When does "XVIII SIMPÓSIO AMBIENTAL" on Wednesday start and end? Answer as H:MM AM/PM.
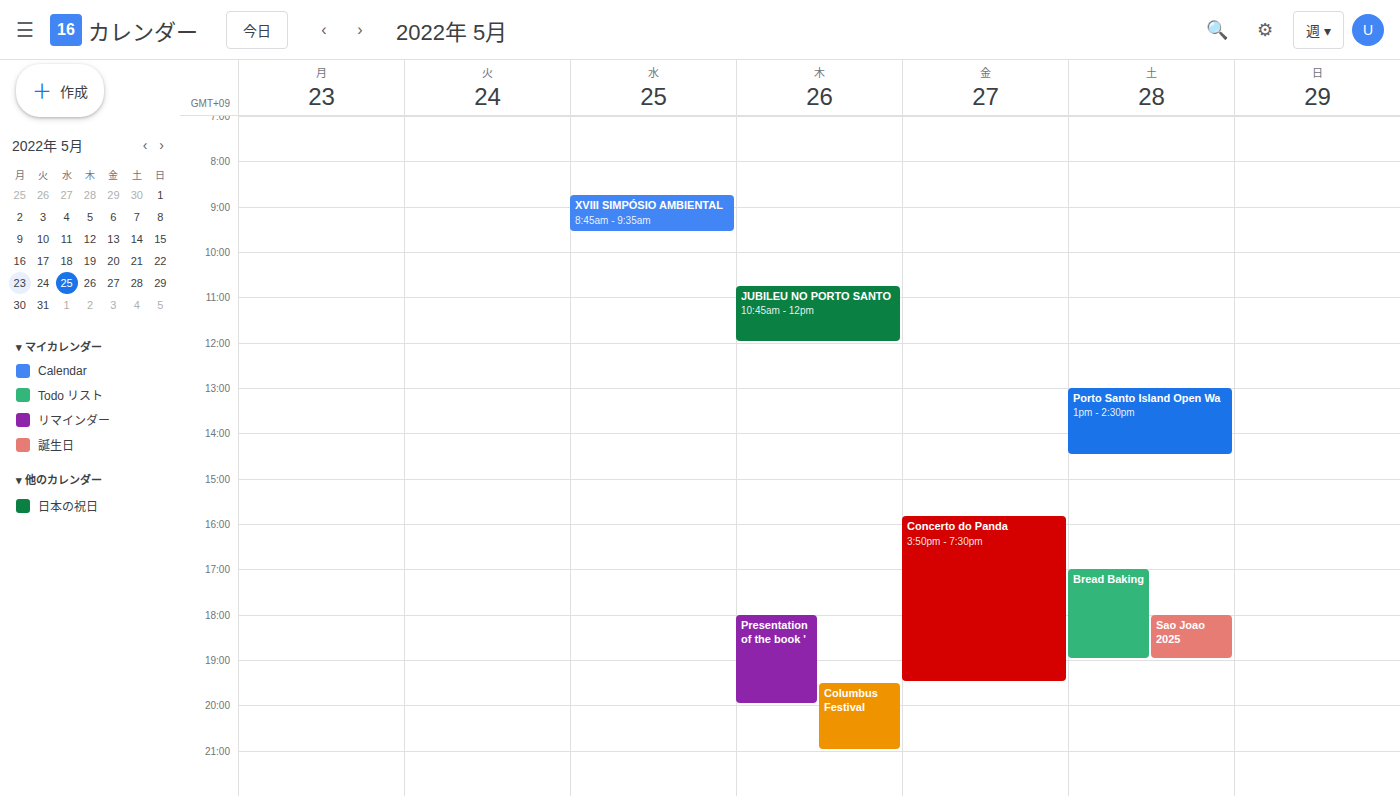
8:45 AM to 9:35 AM